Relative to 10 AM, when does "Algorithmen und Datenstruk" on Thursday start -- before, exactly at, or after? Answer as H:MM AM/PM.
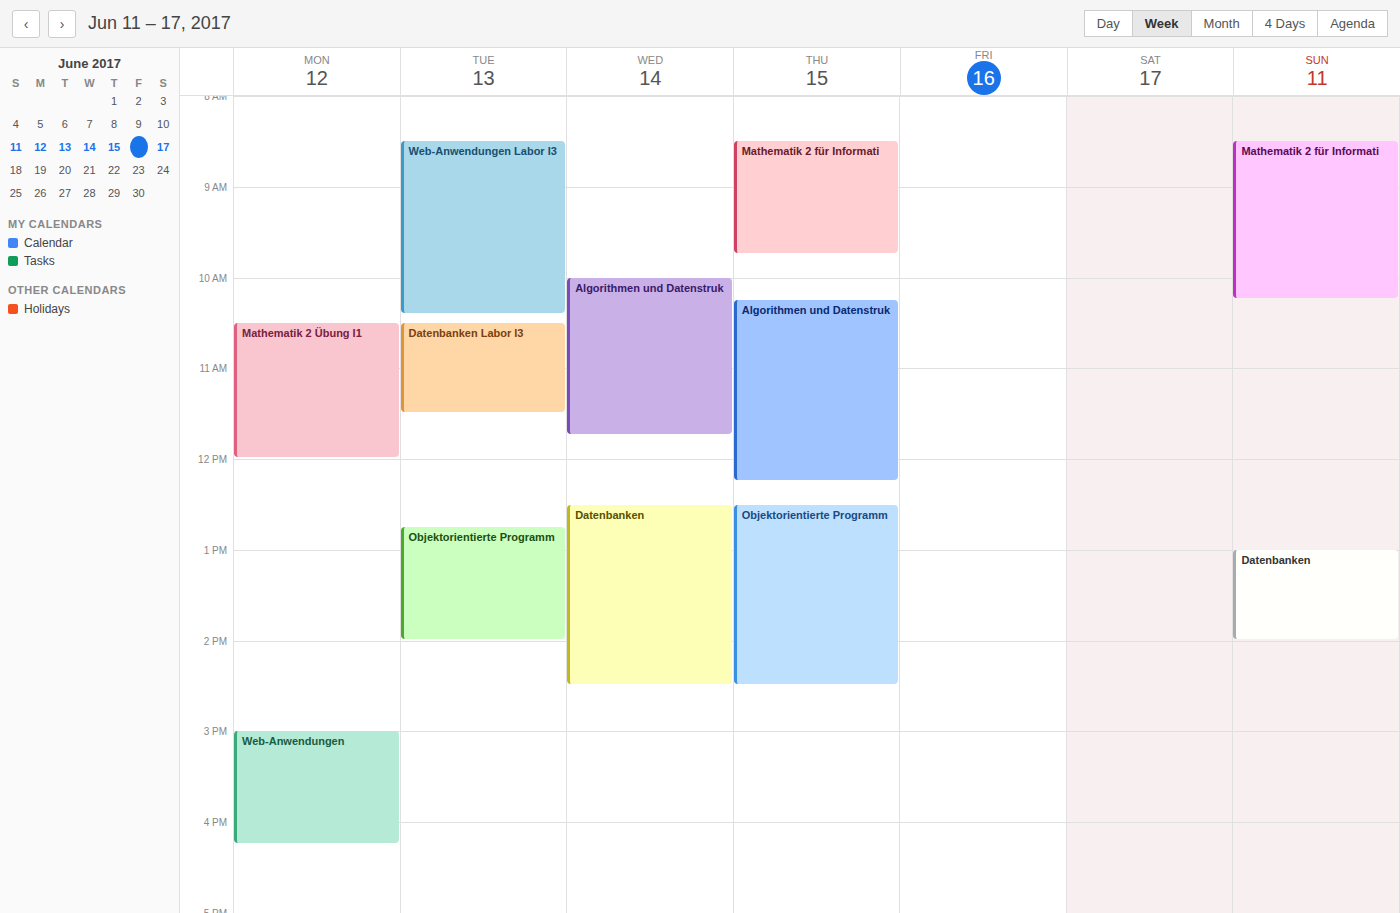
10:15 AM -- after 10 AM, 15 minutes below the 10 AM line.